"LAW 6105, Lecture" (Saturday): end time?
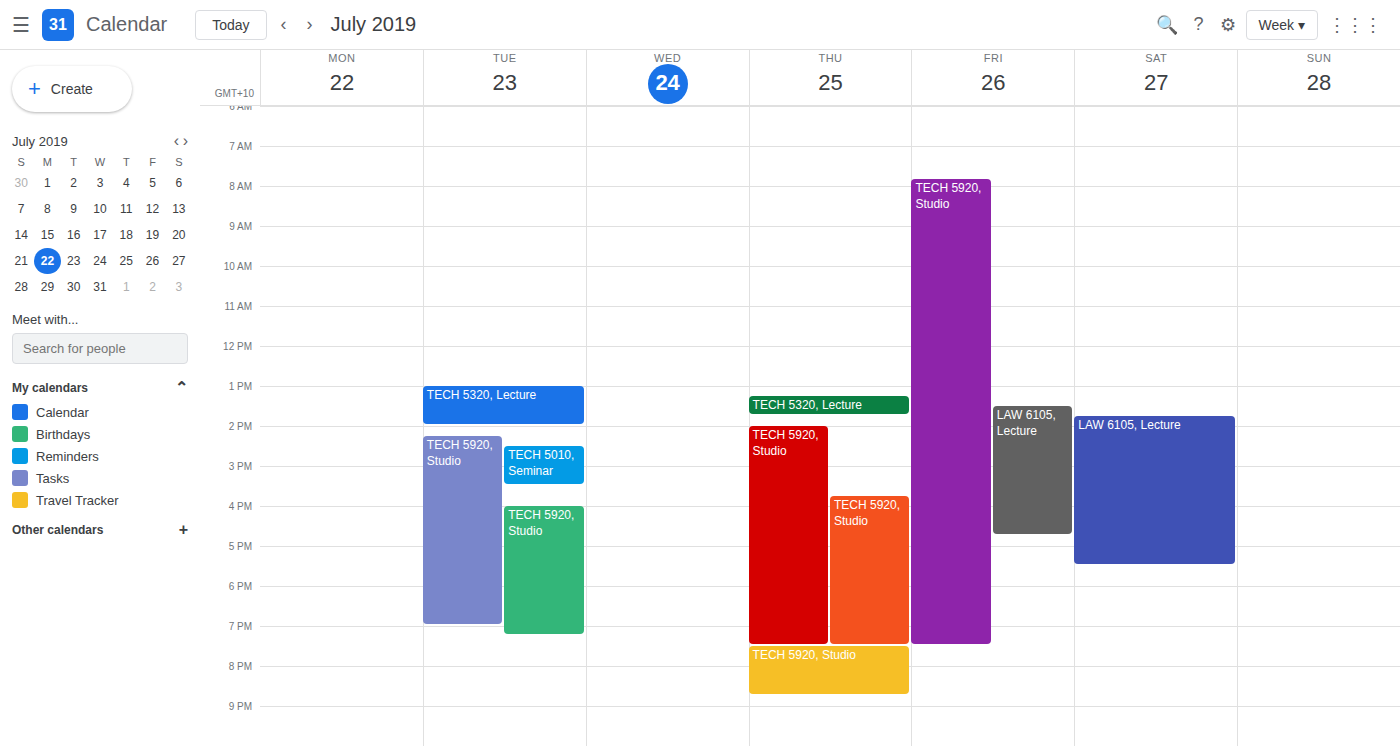
5:30 PM